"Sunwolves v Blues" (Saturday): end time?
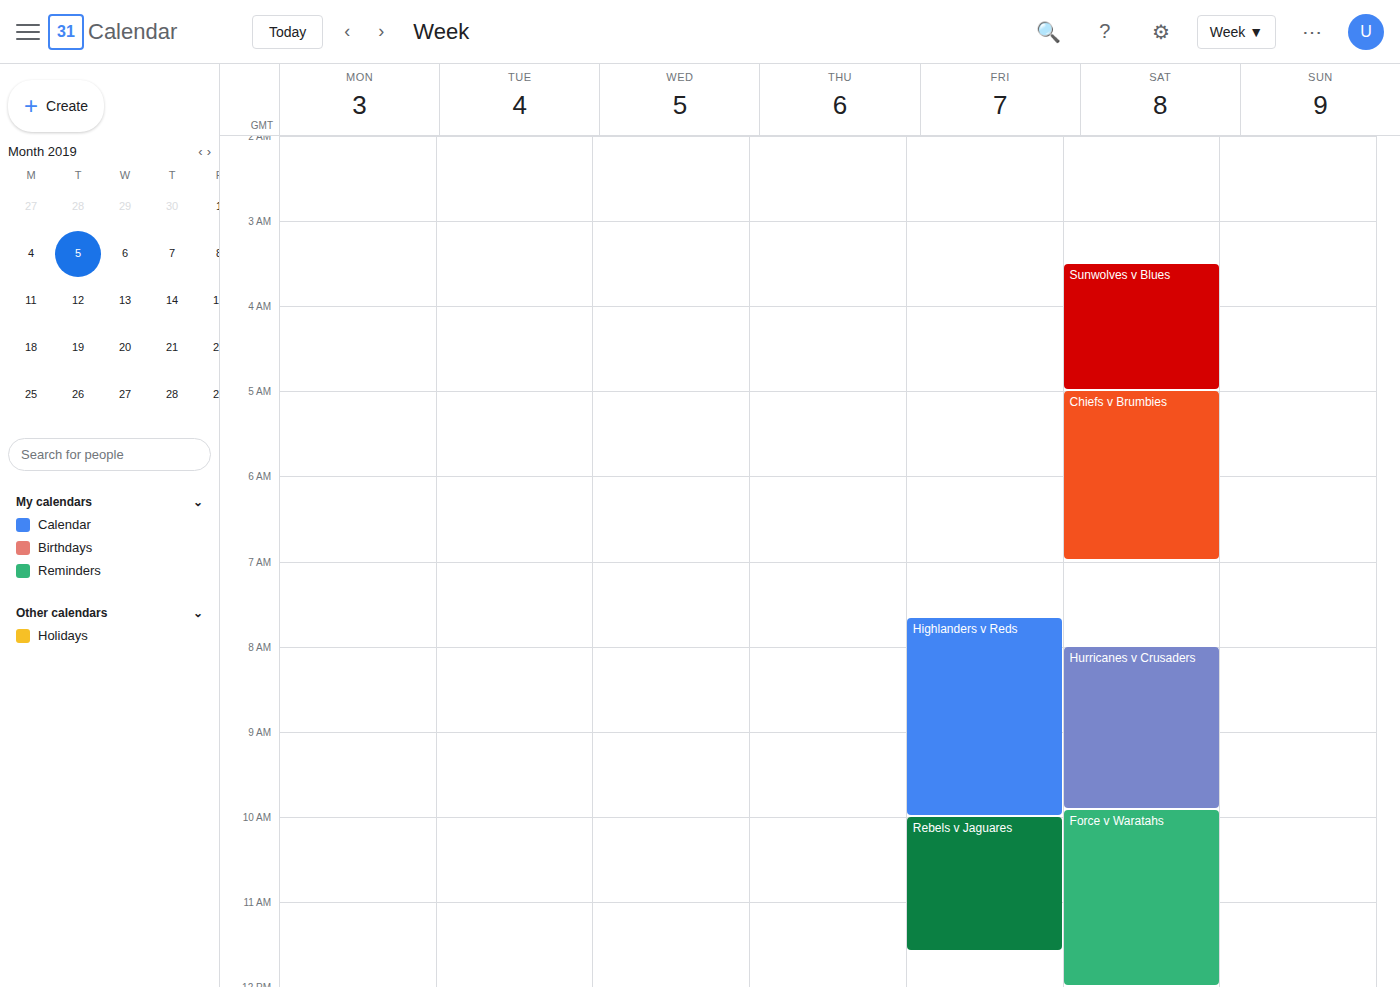
5:00 AM